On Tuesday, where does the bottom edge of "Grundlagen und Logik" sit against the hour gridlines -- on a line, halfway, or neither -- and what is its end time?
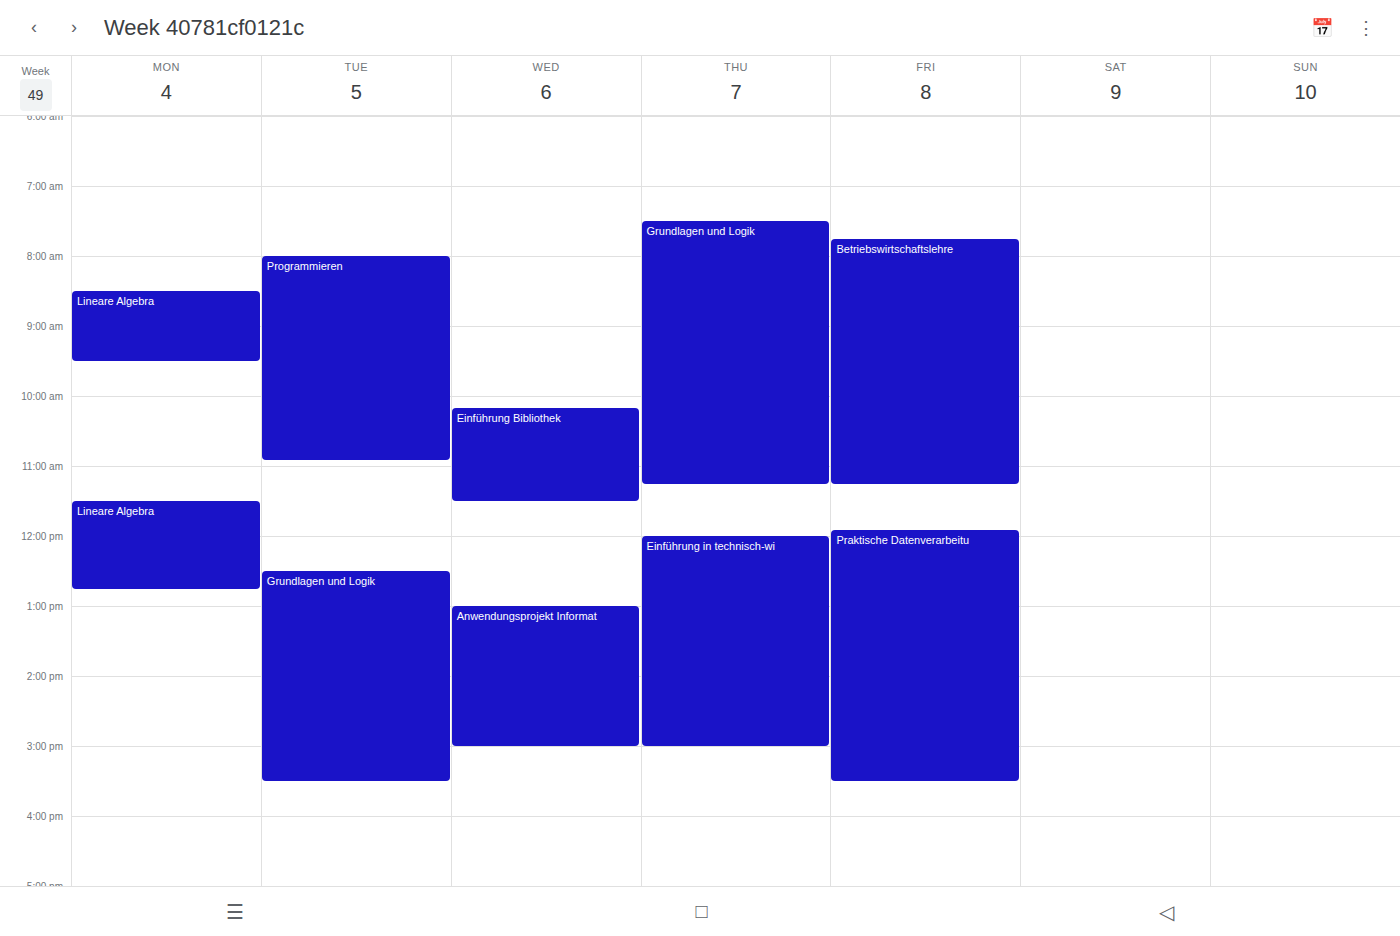
3:30 PM -- halfway between the 3 PM and 4 PM lines.